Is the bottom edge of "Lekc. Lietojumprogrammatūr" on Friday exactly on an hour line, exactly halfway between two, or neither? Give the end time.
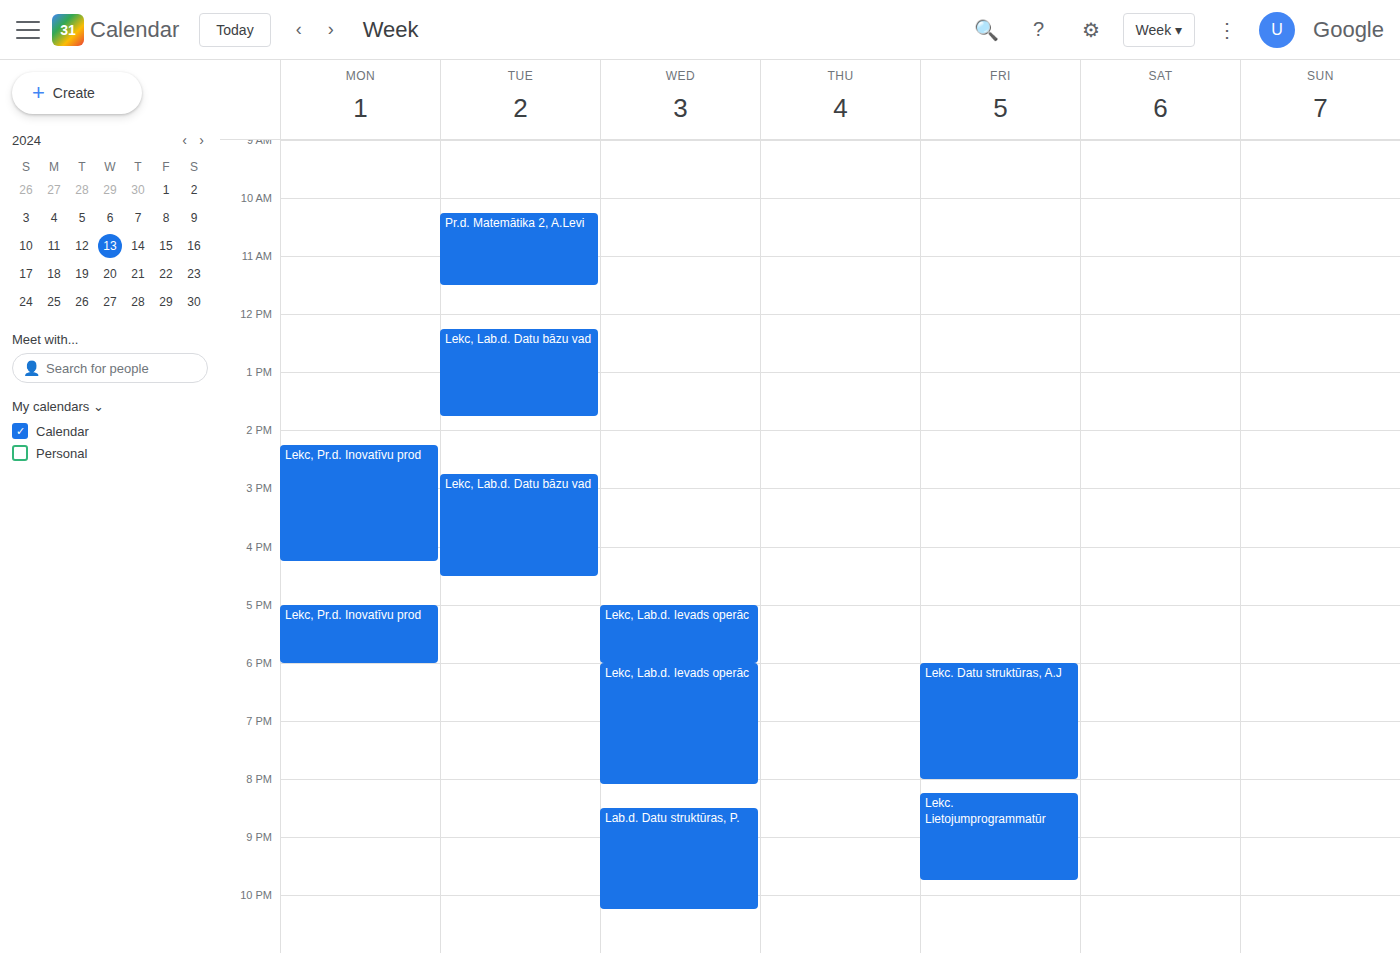
21:45 -- neither: three quarters of the way from the 21:00 line to the 22:00 line.